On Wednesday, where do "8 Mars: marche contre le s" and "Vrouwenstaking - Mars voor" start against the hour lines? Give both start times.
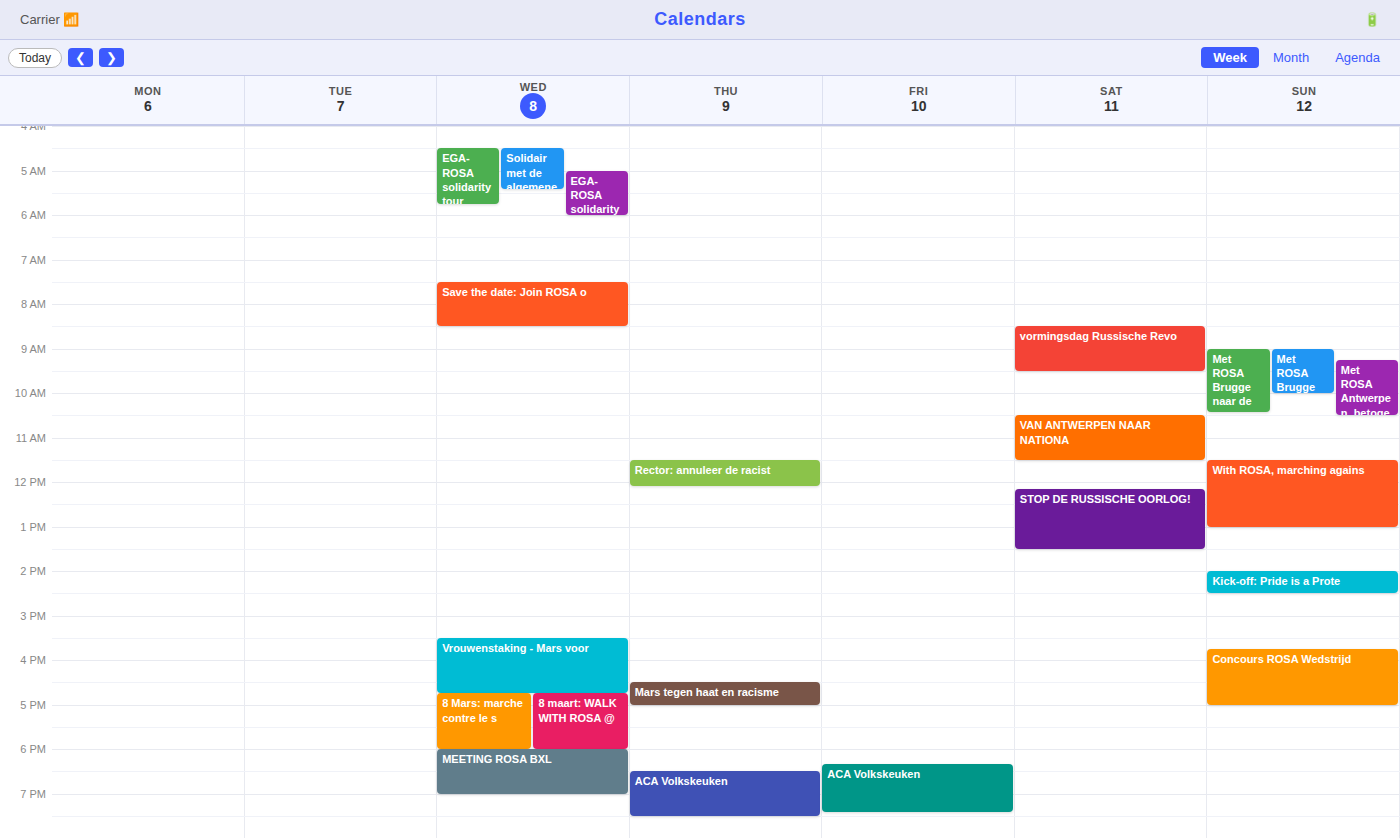
"8 Mars: marche contre le s": 4:45 PM, neither: three quarters of the way from the 4 PM line to the 5 PM line. "Vrouwenstaking - Mars voor": 3:30 PM, halfway between the 3 PM and 4 PM lines.